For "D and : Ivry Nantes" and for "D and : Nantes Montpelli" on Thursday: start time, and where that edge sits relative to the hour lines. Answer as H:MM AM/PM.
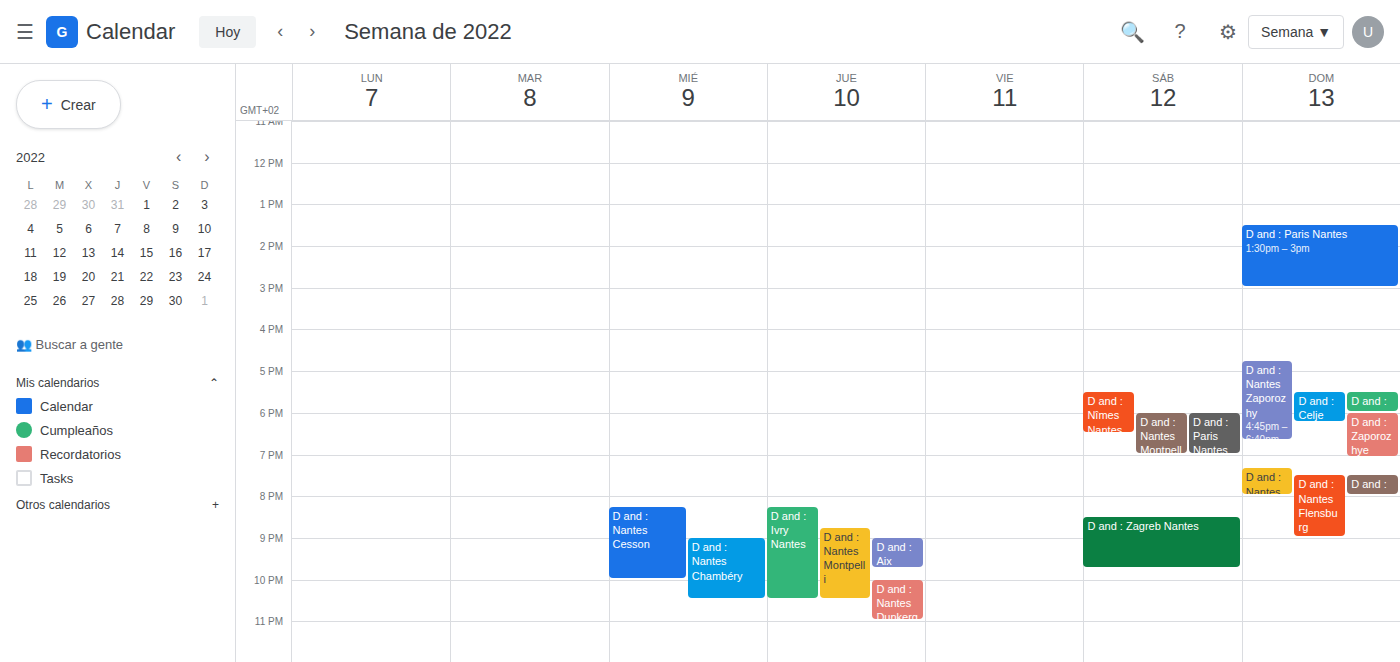
"D and : Ivry Nantes": 8:15 PM, neither: a quarter of the way from the 8 PM line to the 9 PM line. "D and : Nantes Montpelli": 8:45 PM, neither: three quarters of the way from the 8 PM line to the 9 PM line.